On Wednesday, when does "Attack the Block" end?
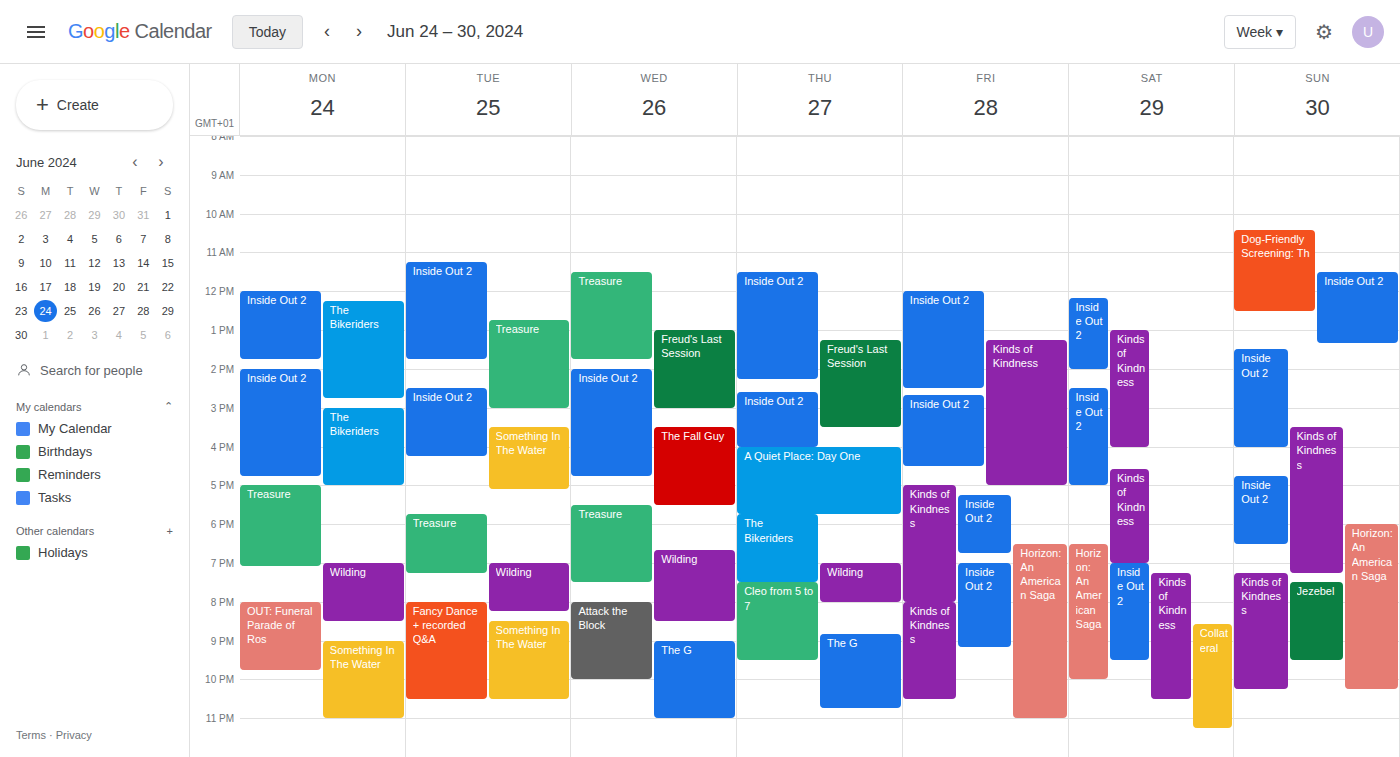
10:00 PM